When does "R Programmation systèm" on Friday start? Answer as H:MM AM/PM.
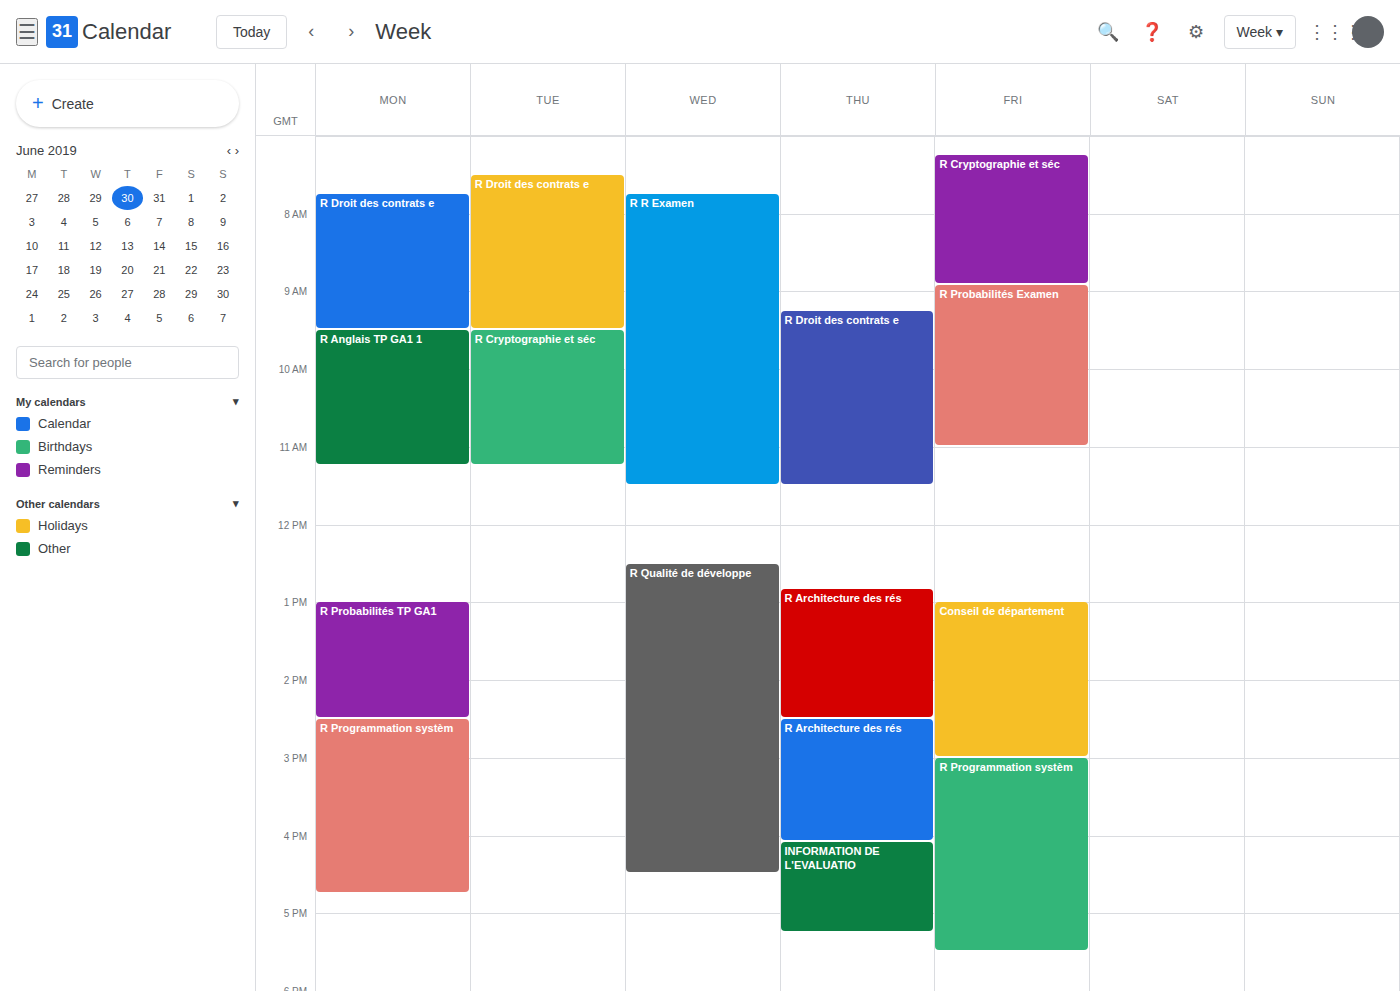
3:00 PM